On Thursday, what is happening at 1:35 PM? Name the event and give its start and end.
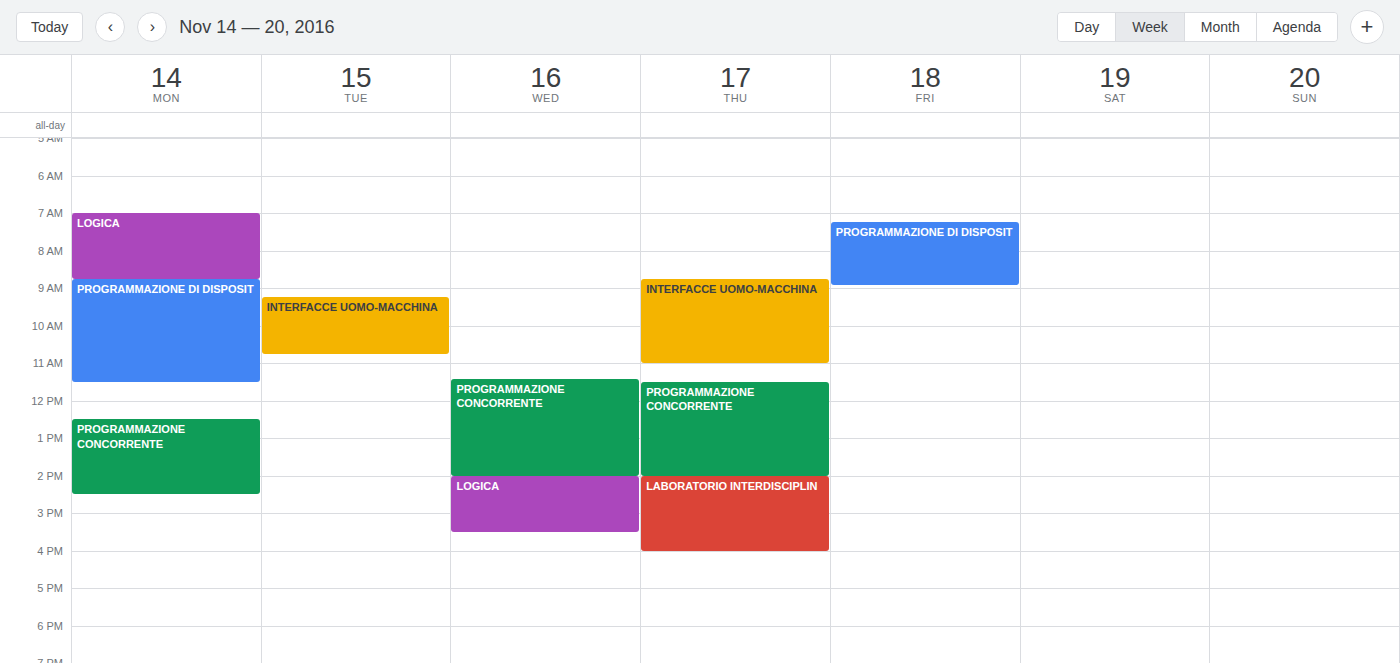
"PROGRAMMAZIONE CONCORRENTE", 11:30 AM to 2:00 PM